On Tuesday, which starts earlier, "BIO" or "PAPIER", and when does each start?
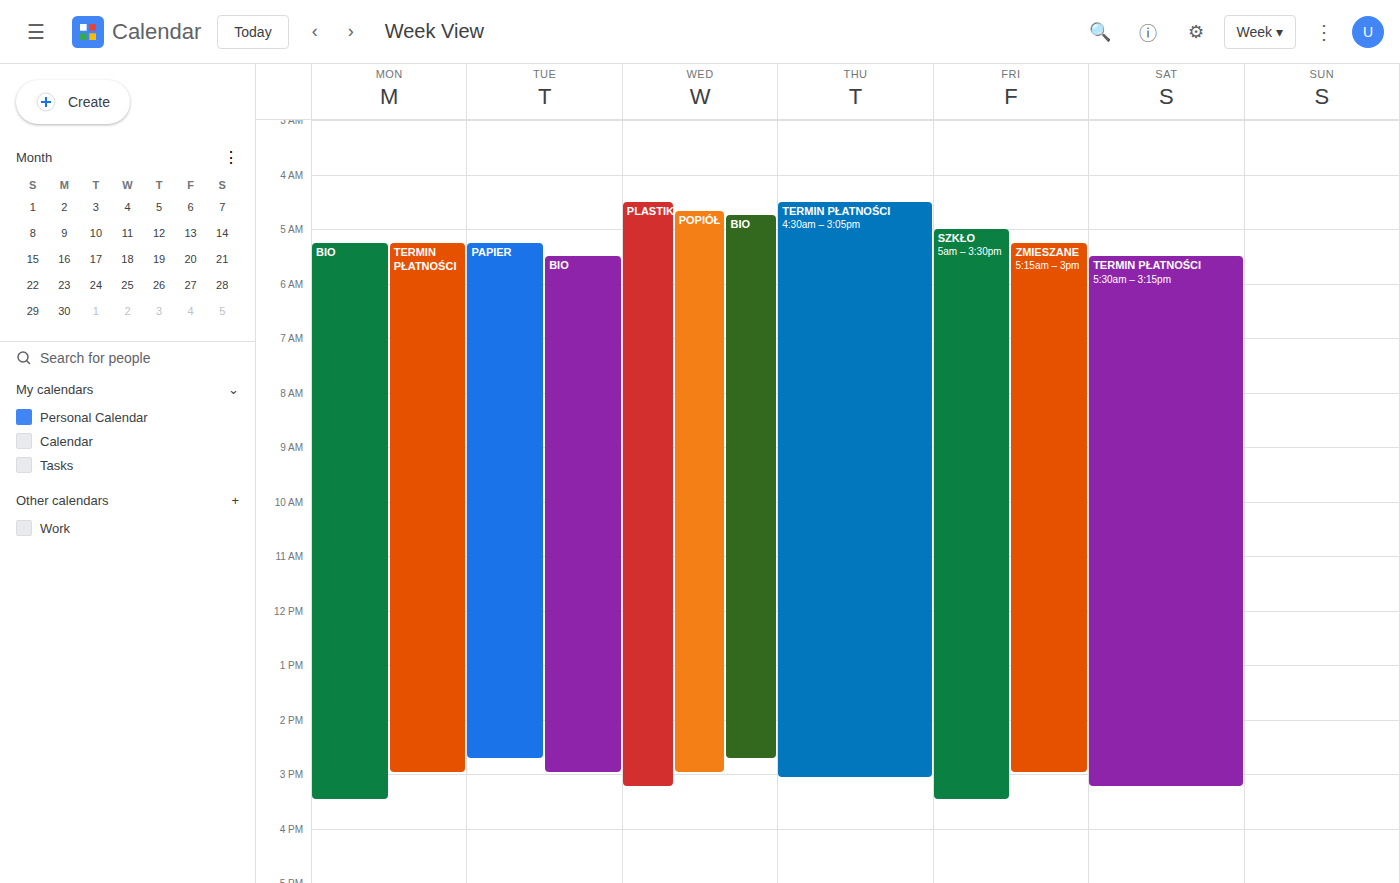
"PAPIER" 5:15 AM; "BIO" 5:30 AM.